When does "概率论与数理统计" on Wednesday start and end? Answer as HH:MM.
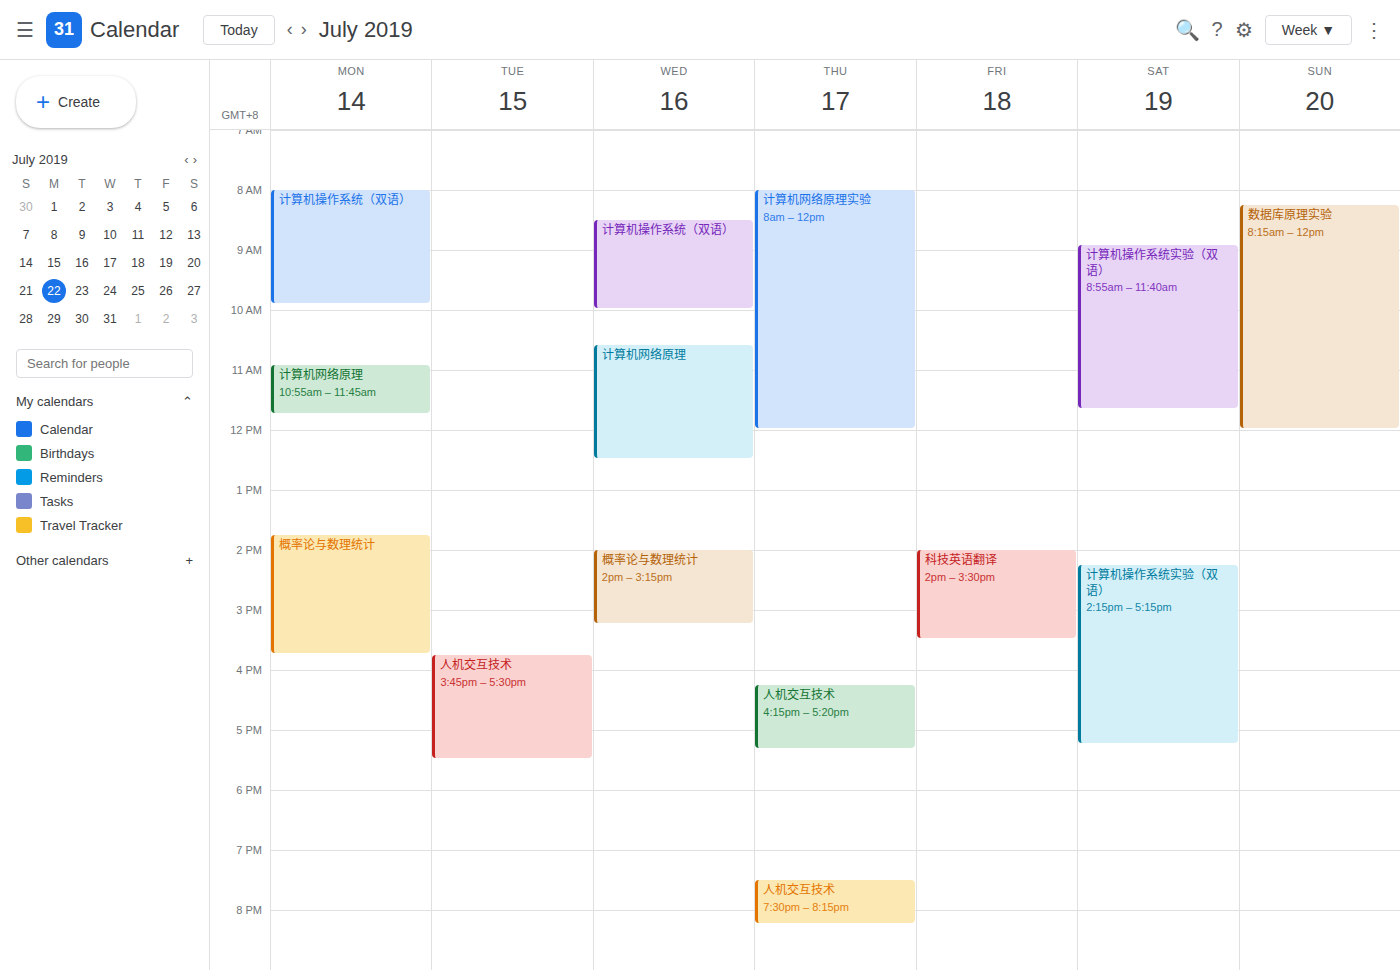
14:00 to 15:15